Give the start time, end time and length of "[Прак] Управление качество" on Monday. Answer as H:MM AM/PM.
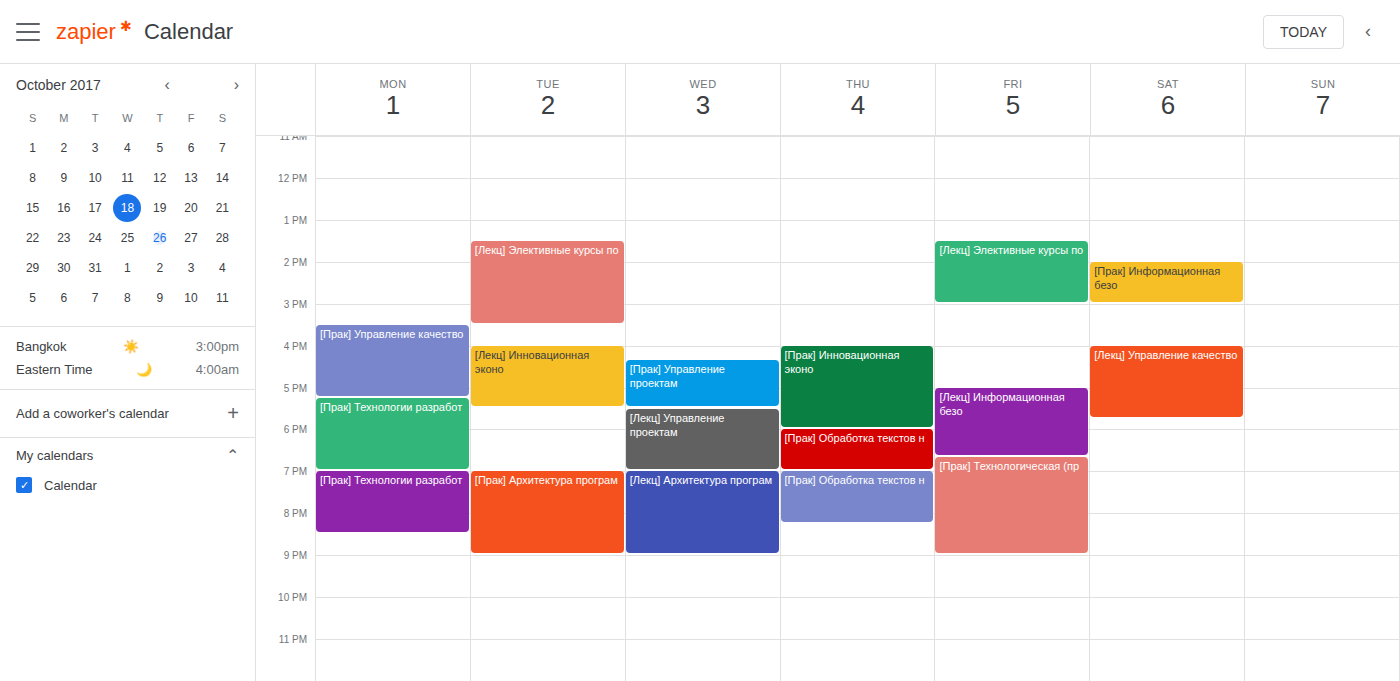
3:30 PM to 5:15 PM, 1 hour 45 minutes